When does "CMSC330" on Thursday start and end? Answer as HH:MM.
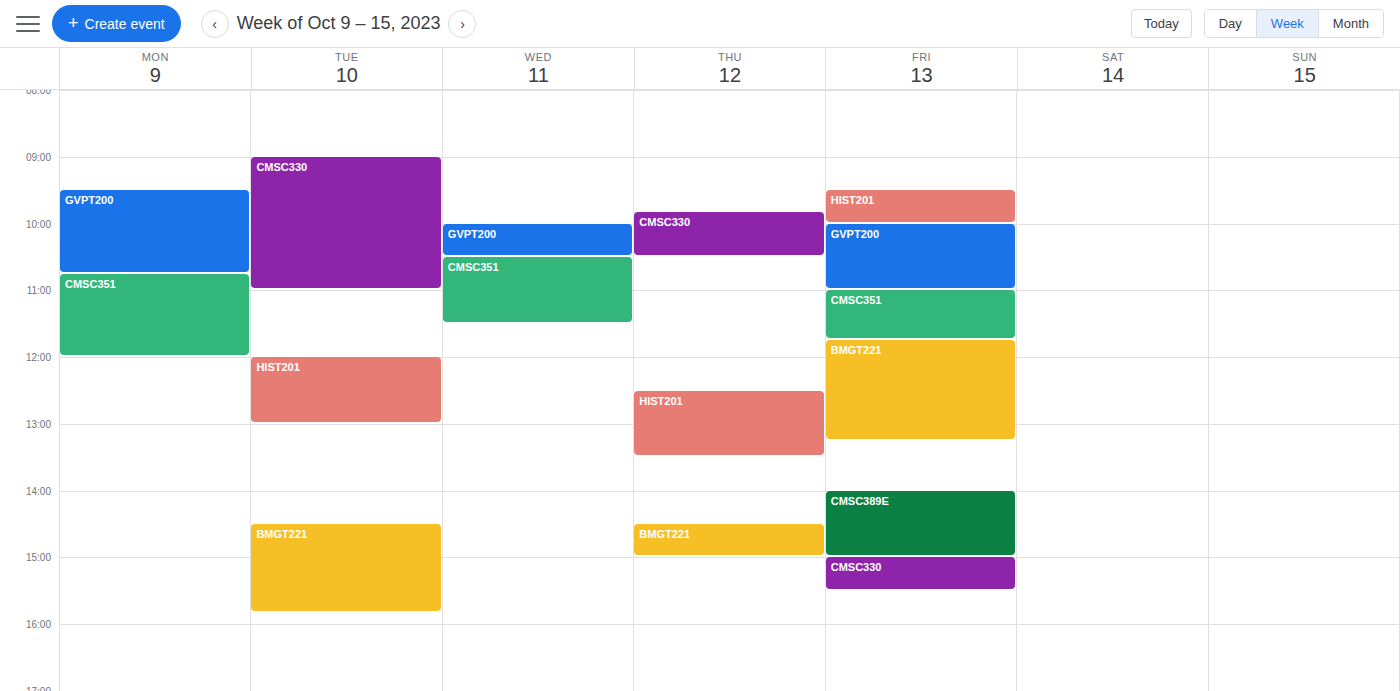
09:50 to 10:30